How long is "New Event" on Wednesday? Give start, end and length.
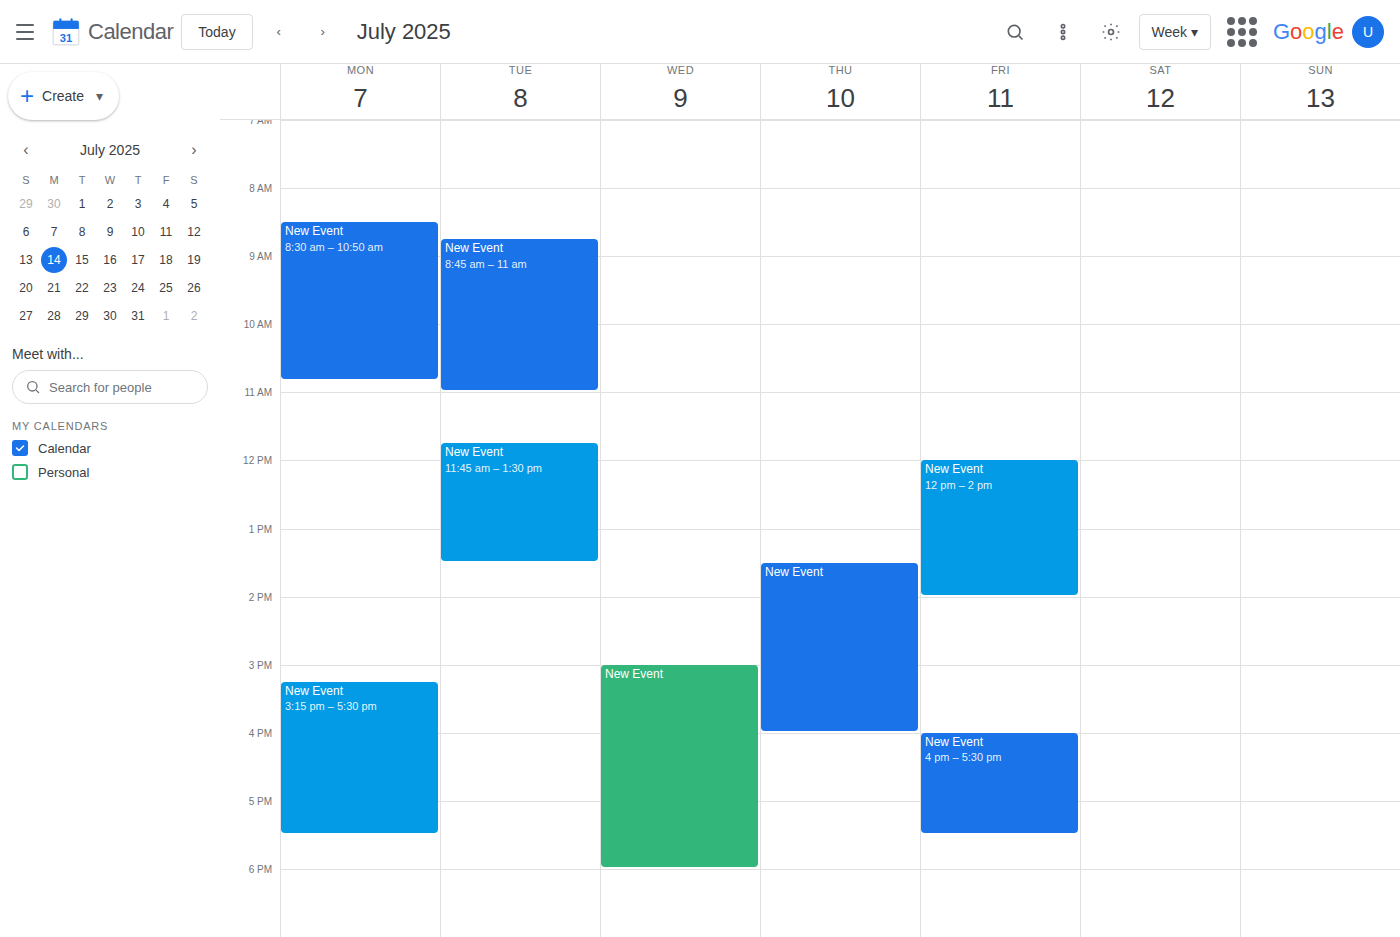
3:00 PM to 6:00 PM, 3 hours